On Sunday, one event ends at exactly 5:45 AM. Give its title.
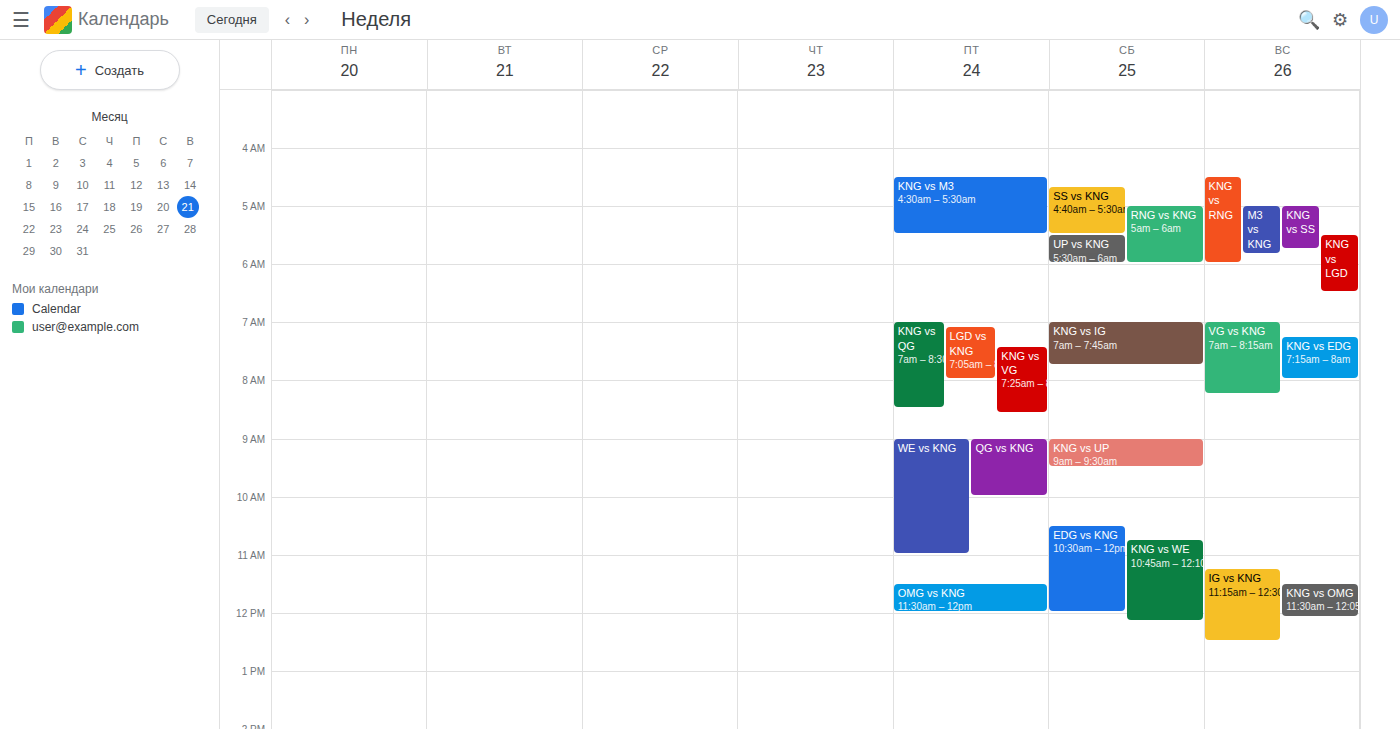
"KNG vs SS"